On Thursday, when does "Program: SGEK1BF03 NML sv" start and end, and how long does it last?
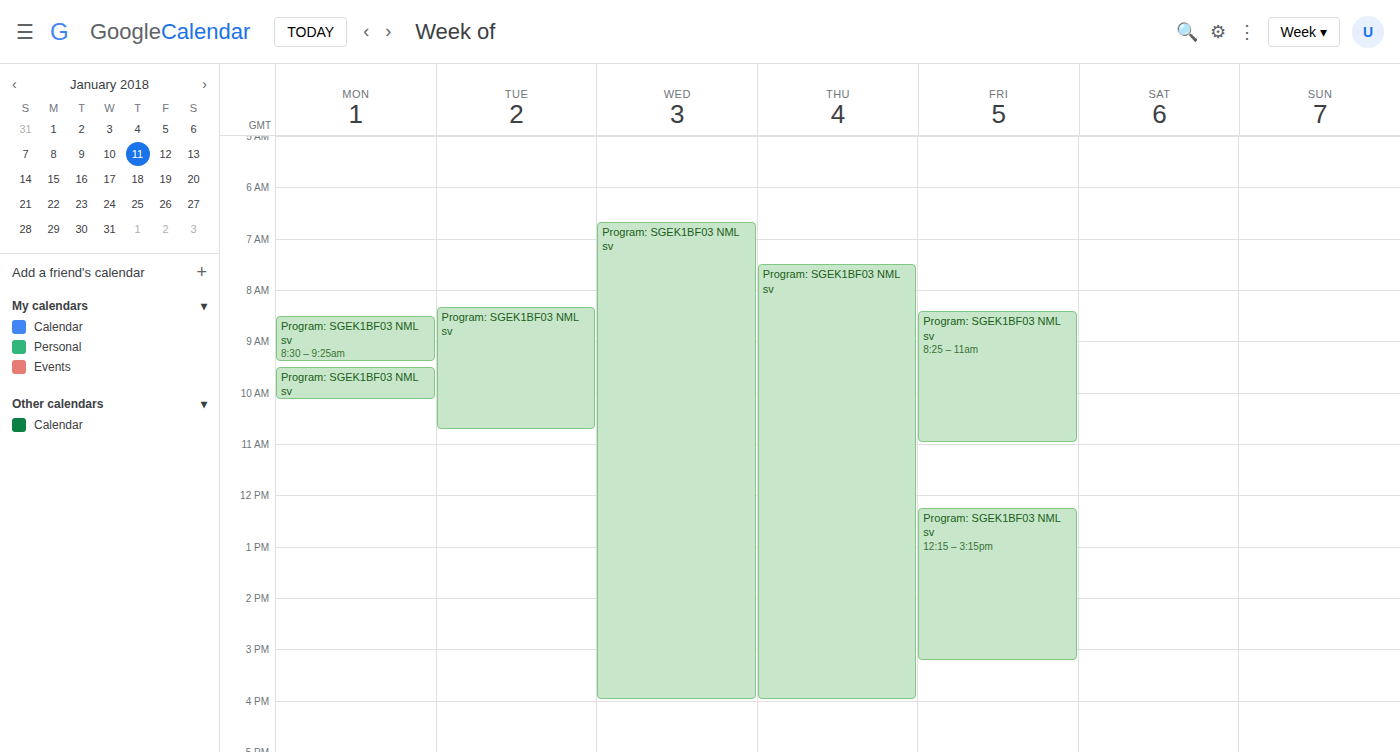
7:30 AM to 4:00 PM, 8 hours 30 minutes